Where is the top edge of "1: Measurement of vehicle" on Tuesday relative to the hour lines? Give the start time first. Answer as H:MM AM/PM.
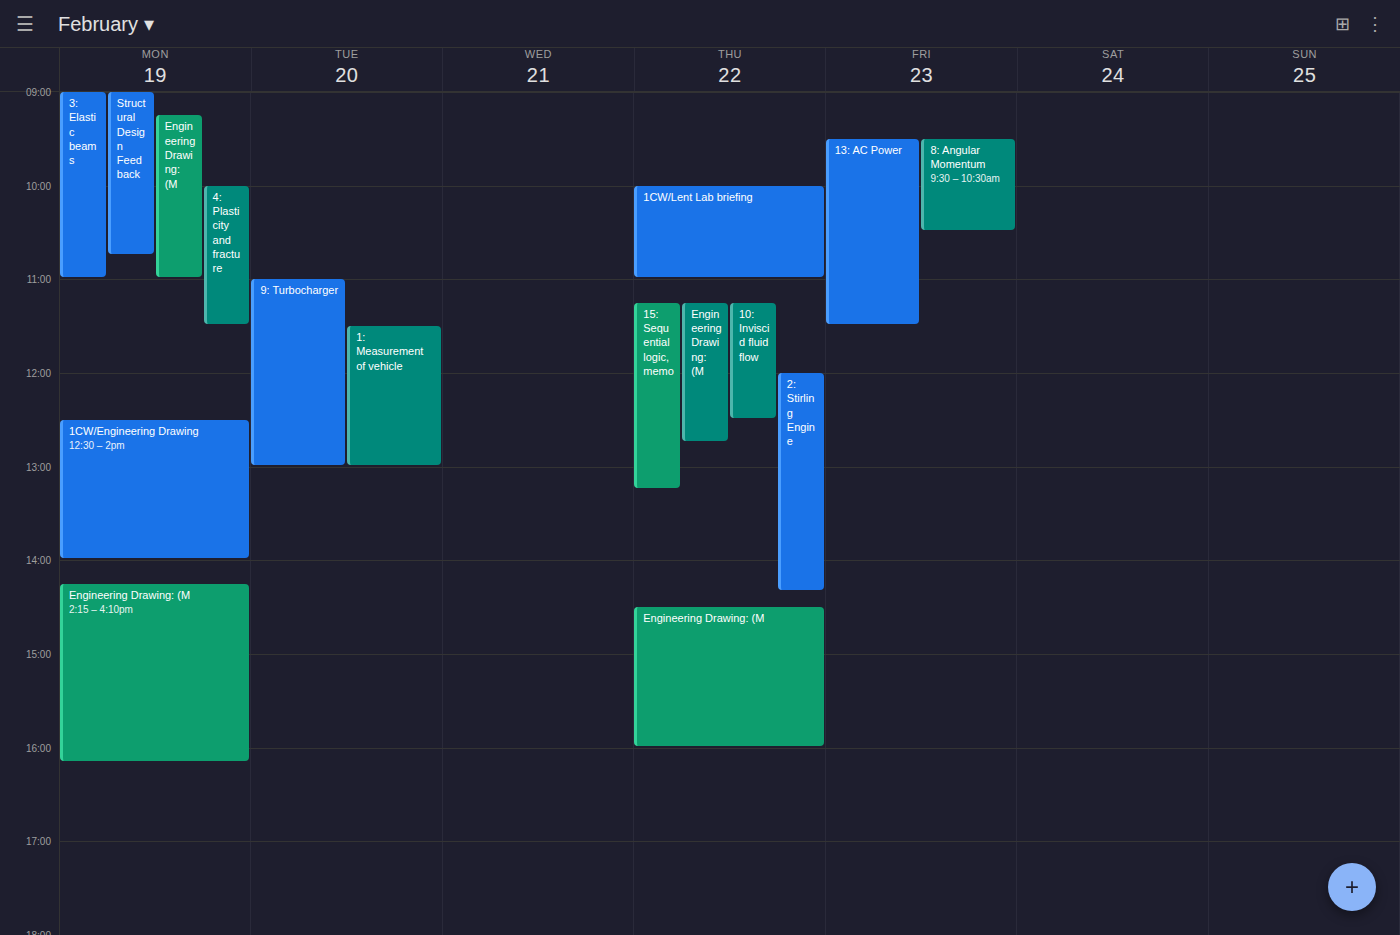
11:30 AM -- halfway between the 11 AM and 12 PM lines.